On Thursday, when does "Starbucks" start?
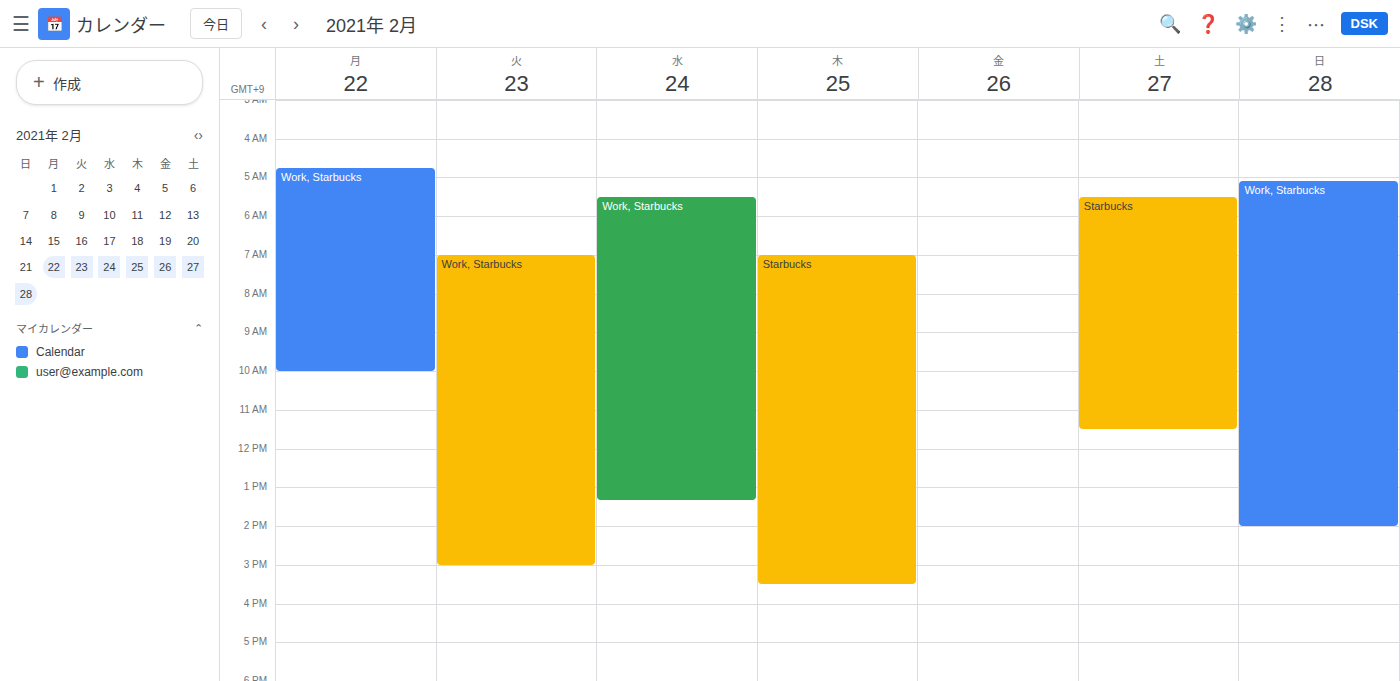
7:00 AM